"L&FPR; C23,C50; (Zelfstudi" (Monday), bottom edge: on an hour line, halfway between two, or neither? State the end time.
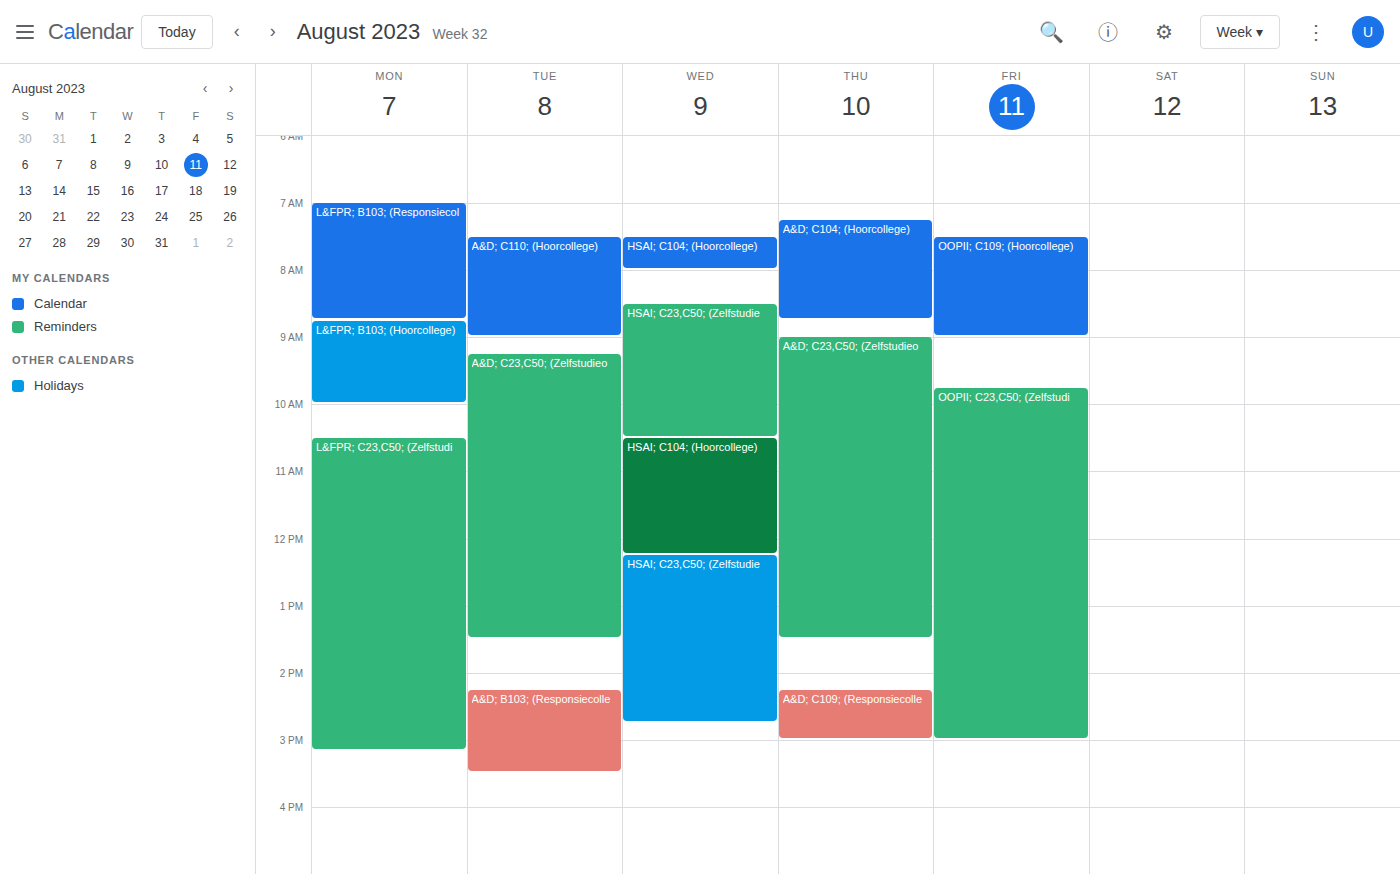
3:10 PM -- neither: 10 minutes below the 3 PM line and 50 minutes above the 4 PM line.